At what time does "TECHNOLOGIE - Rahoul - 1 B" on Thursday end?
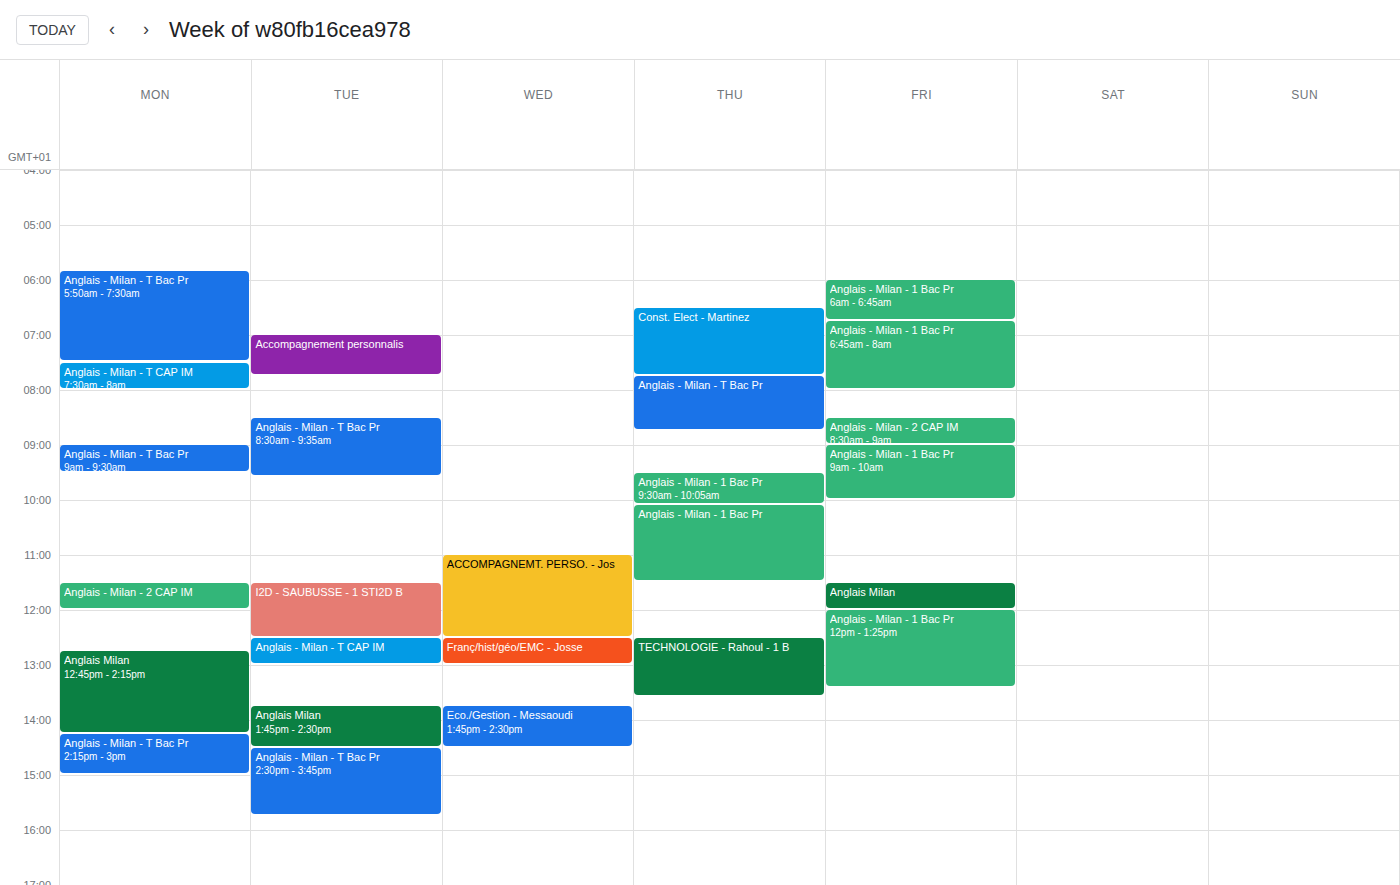
1:35 PM